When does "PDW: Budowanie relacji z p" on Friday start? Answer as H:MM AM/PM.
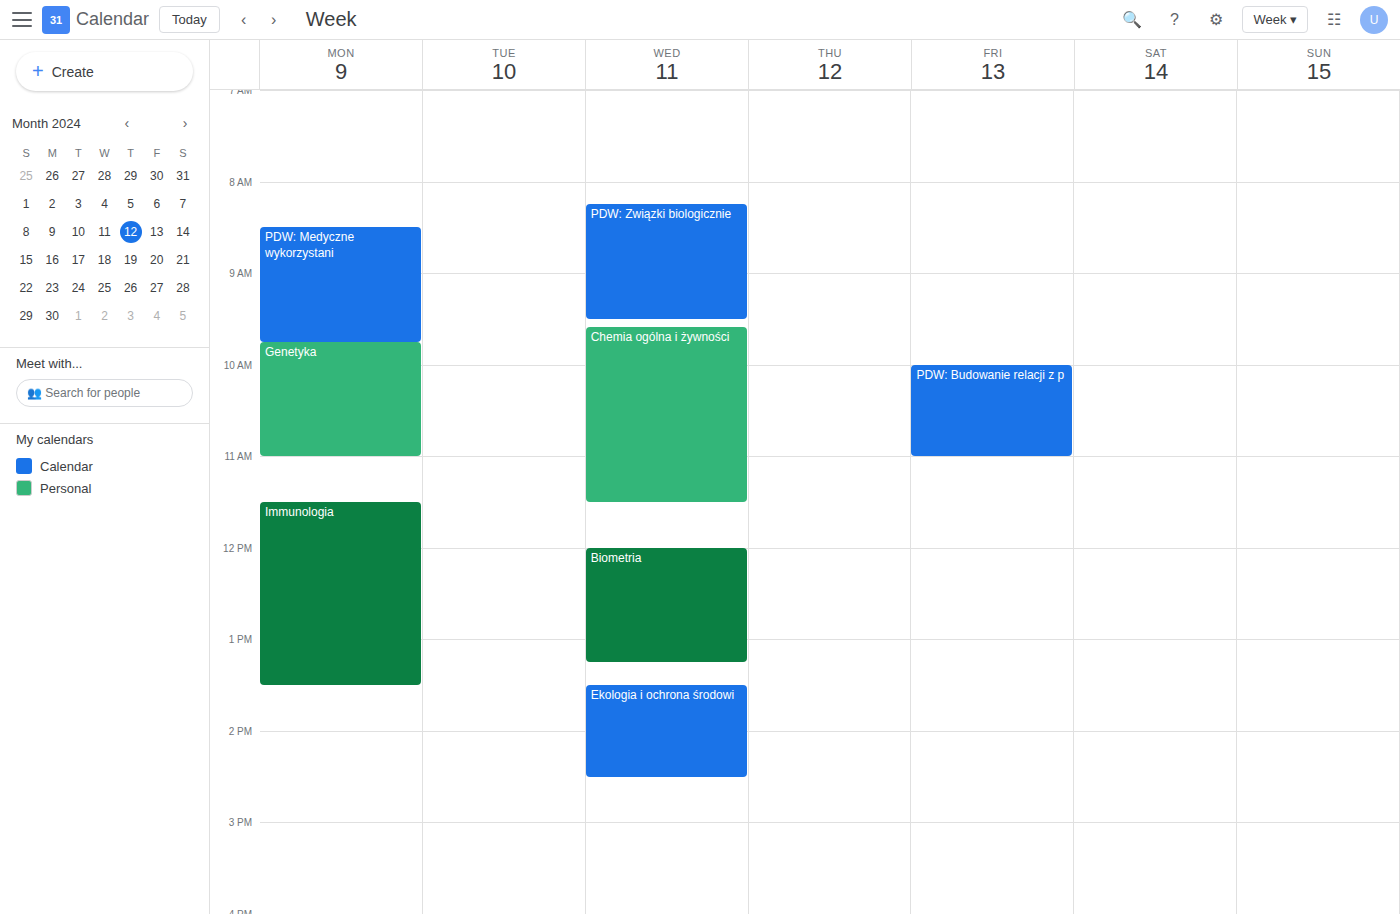
10:00 AM